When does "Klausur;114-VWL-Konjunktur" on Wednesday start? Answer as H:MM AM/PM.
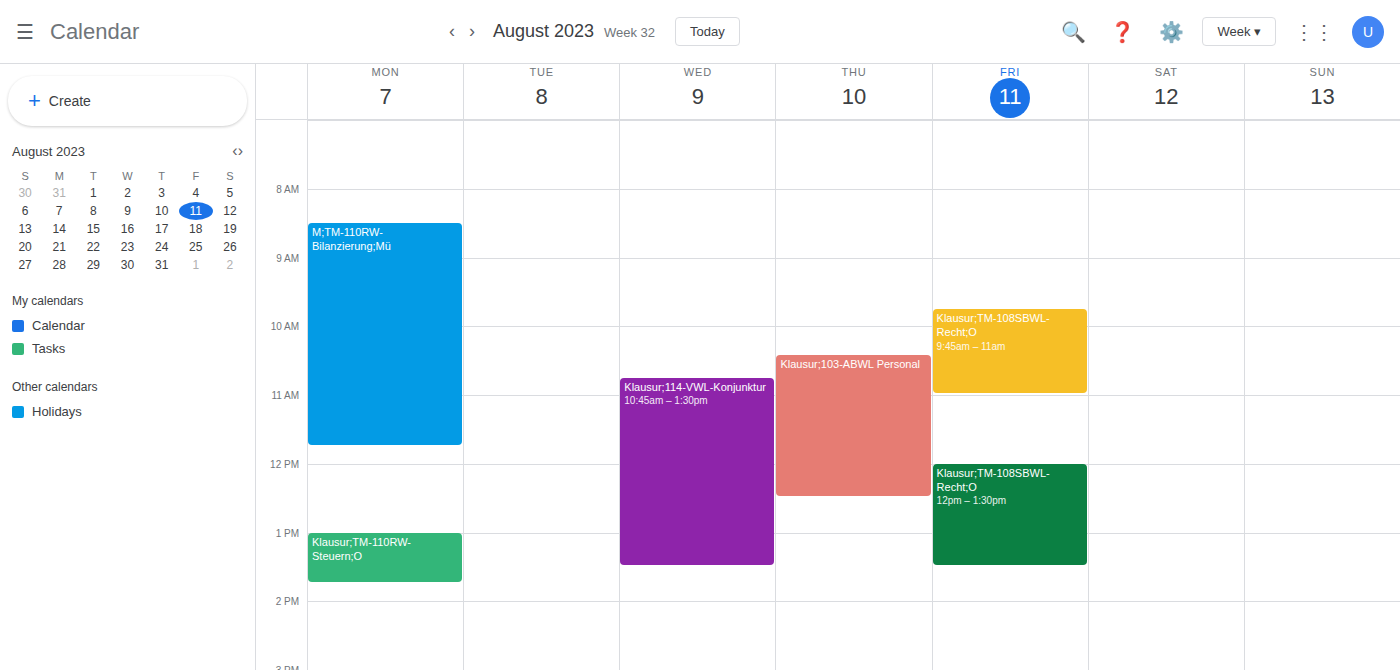
10:45 AM